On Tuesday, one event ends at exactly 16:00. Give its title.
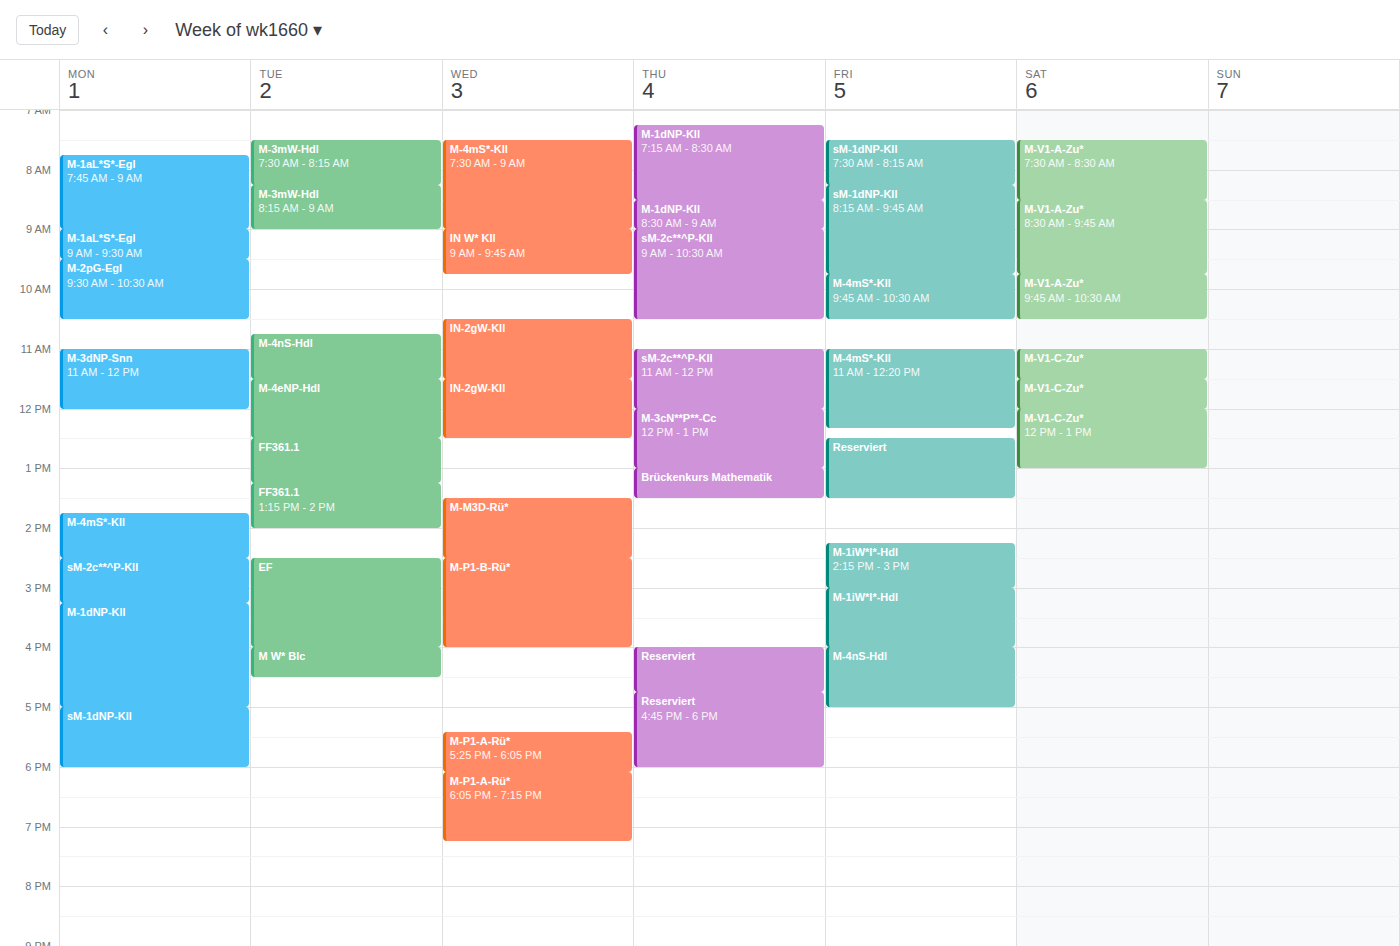
"EF"